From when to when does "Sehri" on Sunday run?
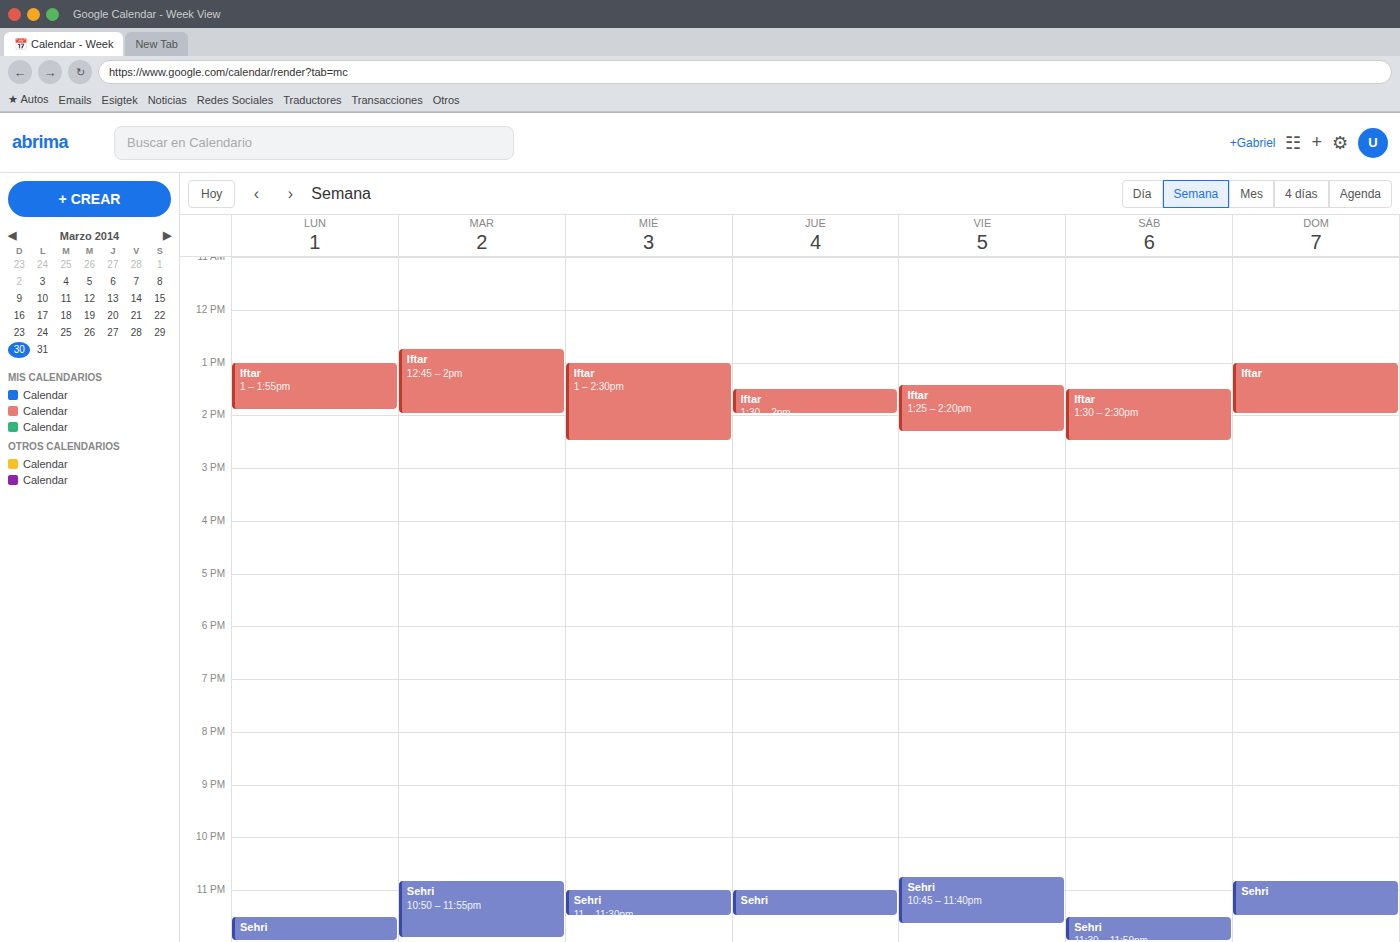
10:50 PM to 11:30 PM